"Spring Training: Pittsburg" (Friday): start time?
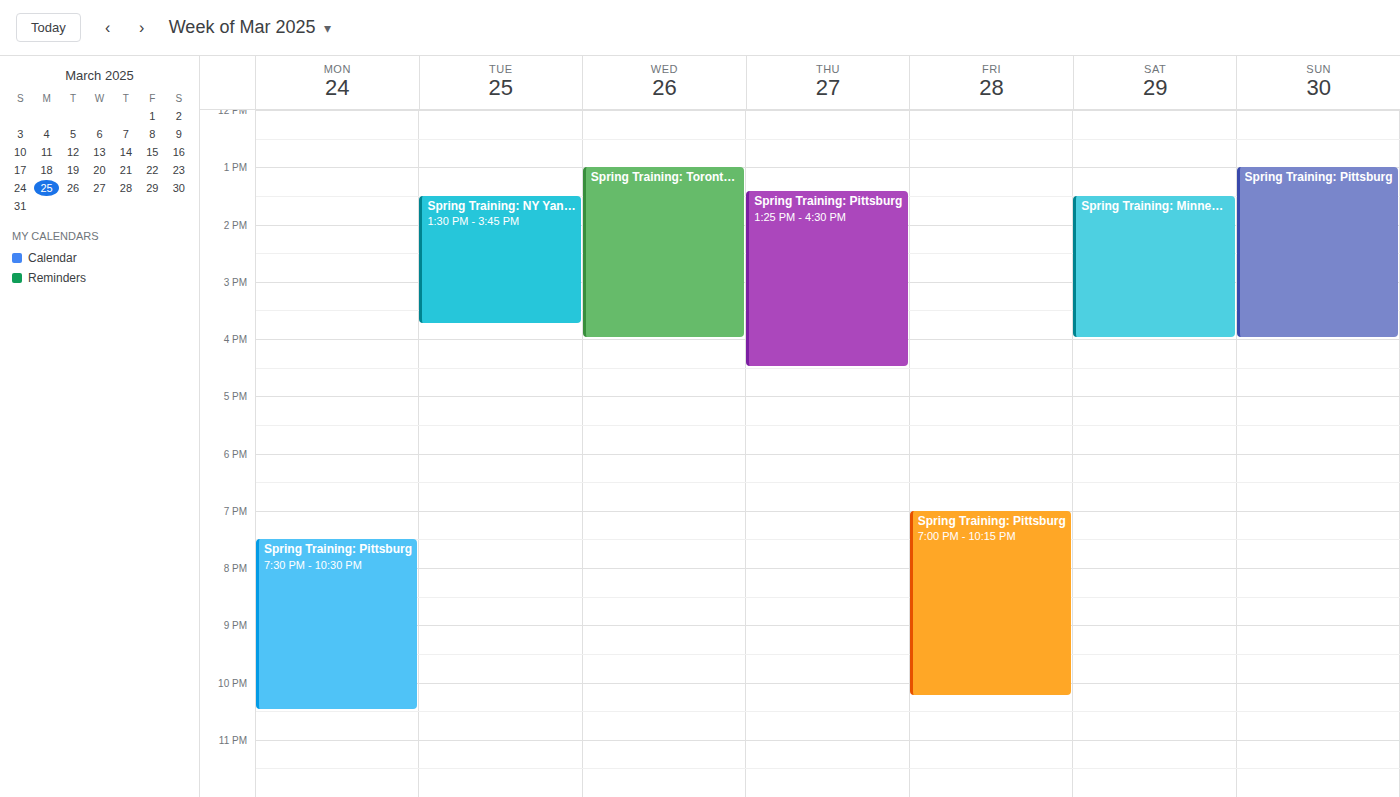
7:00 PM